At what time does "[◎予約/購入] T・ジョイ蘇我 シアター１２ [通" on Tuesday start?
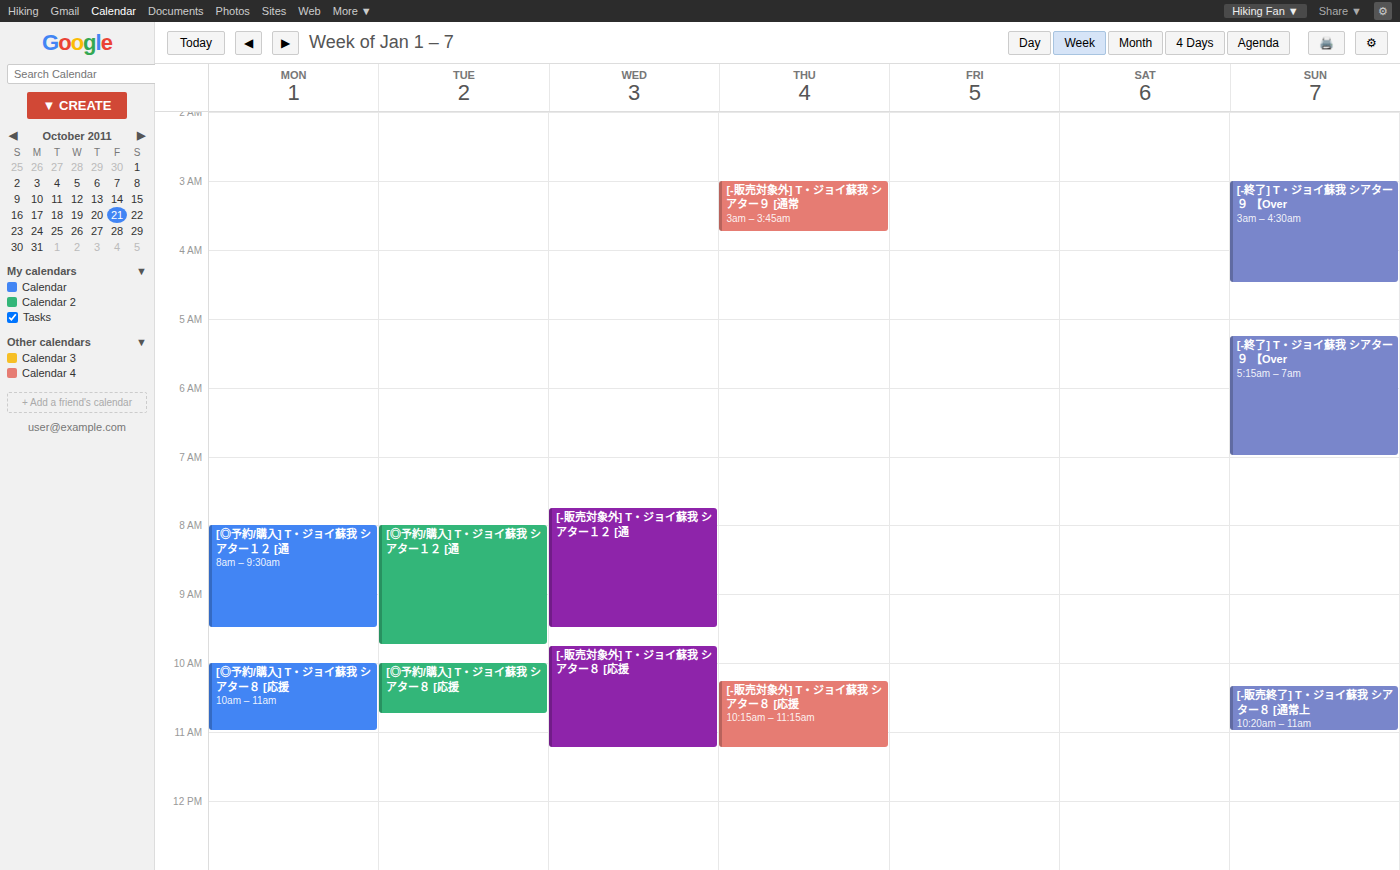
8:00 AM